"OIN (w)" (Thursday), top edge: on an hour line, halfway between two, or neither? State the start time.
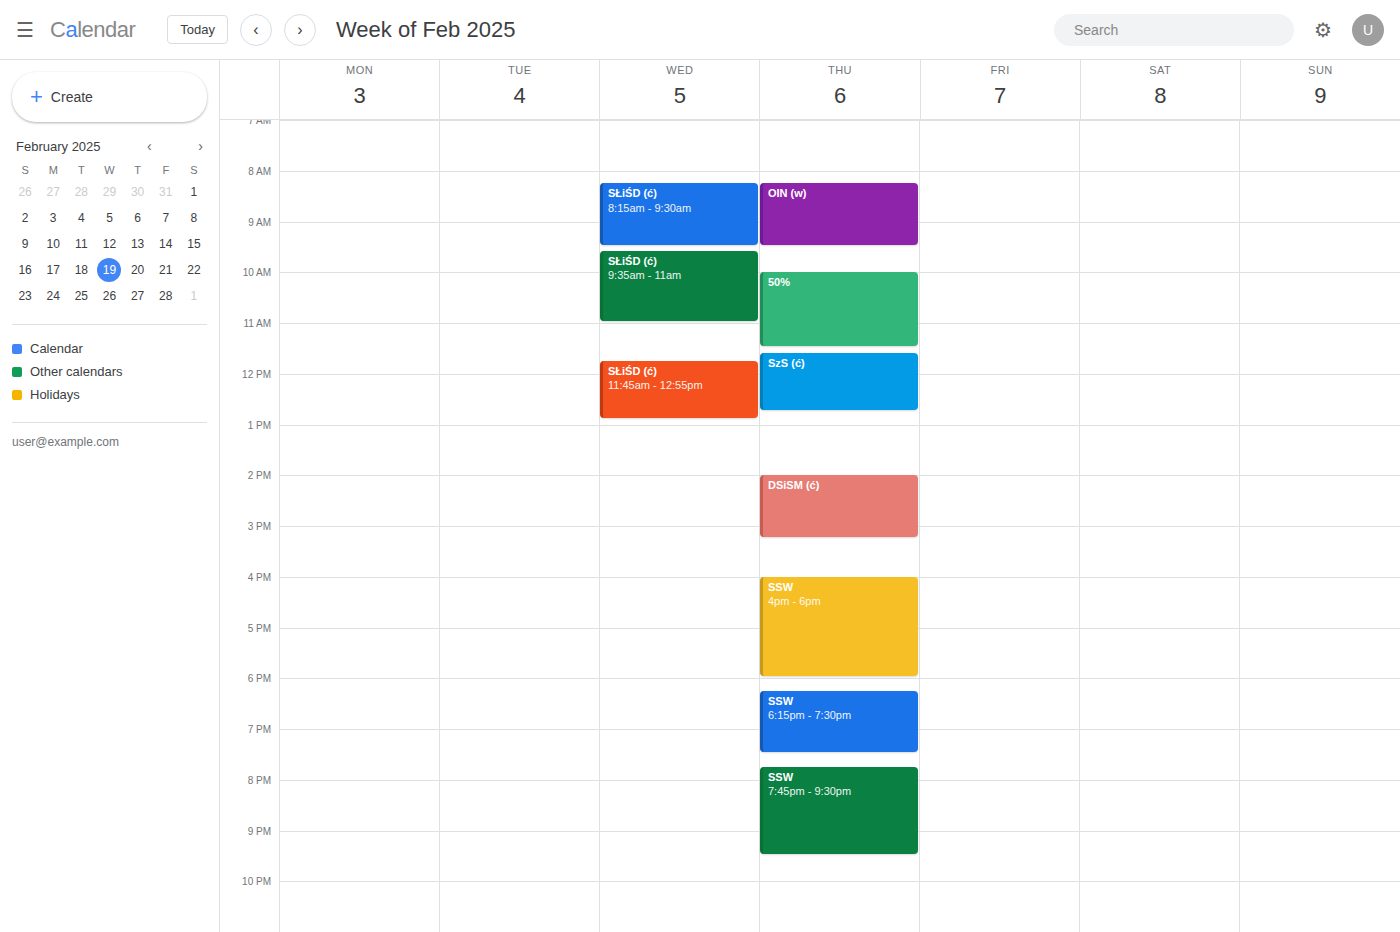
8:15 AM -- neither: a quarter of the way from the 8 AM line to the 9 AM line.